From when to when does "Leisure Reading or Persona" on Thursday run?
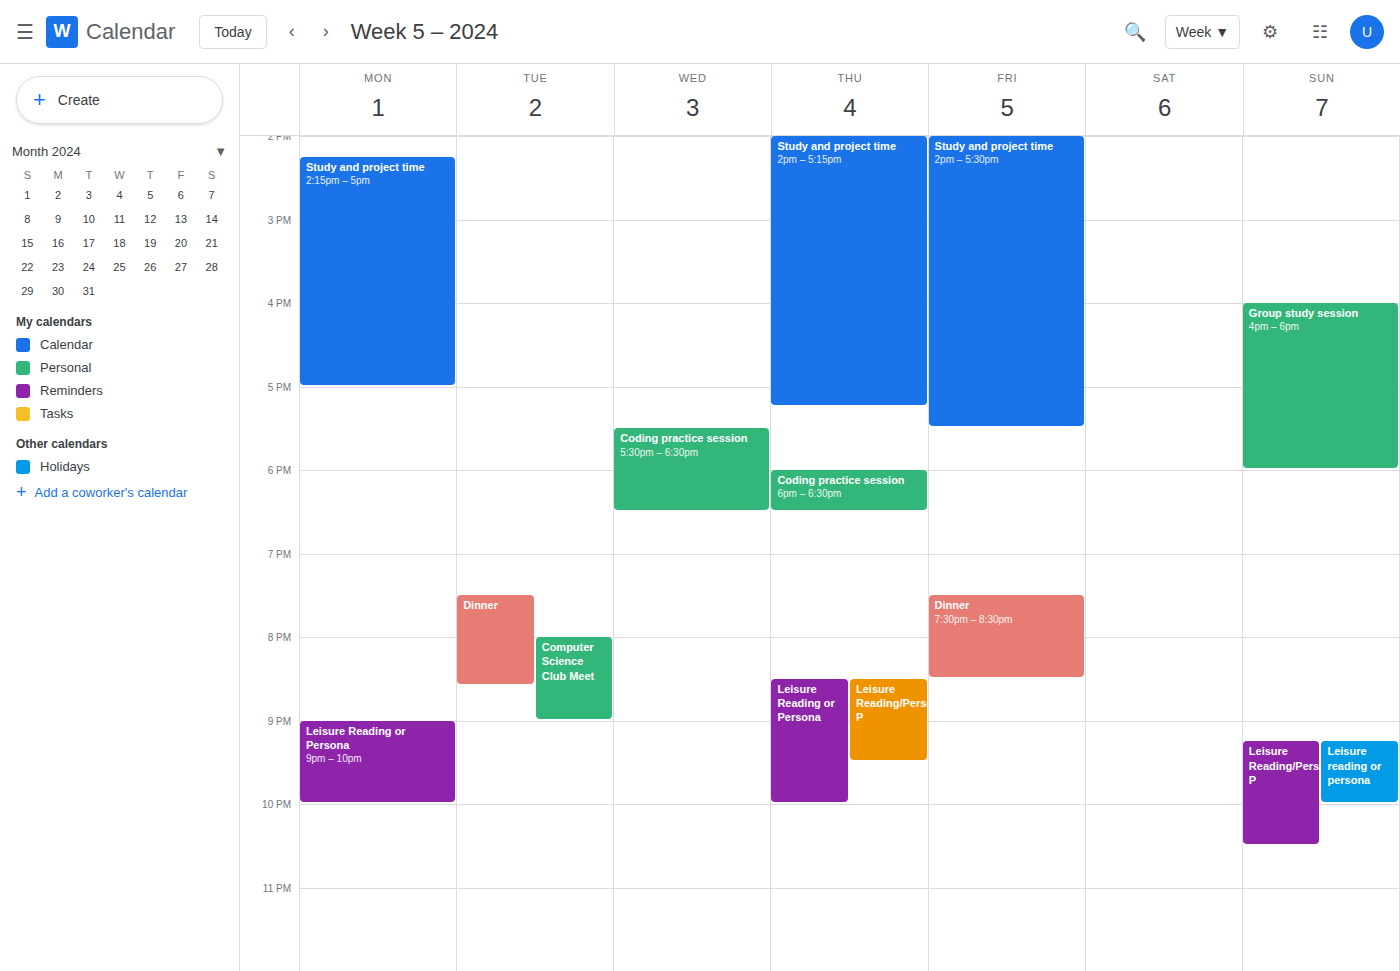
8:30 PM to 10:00 PM